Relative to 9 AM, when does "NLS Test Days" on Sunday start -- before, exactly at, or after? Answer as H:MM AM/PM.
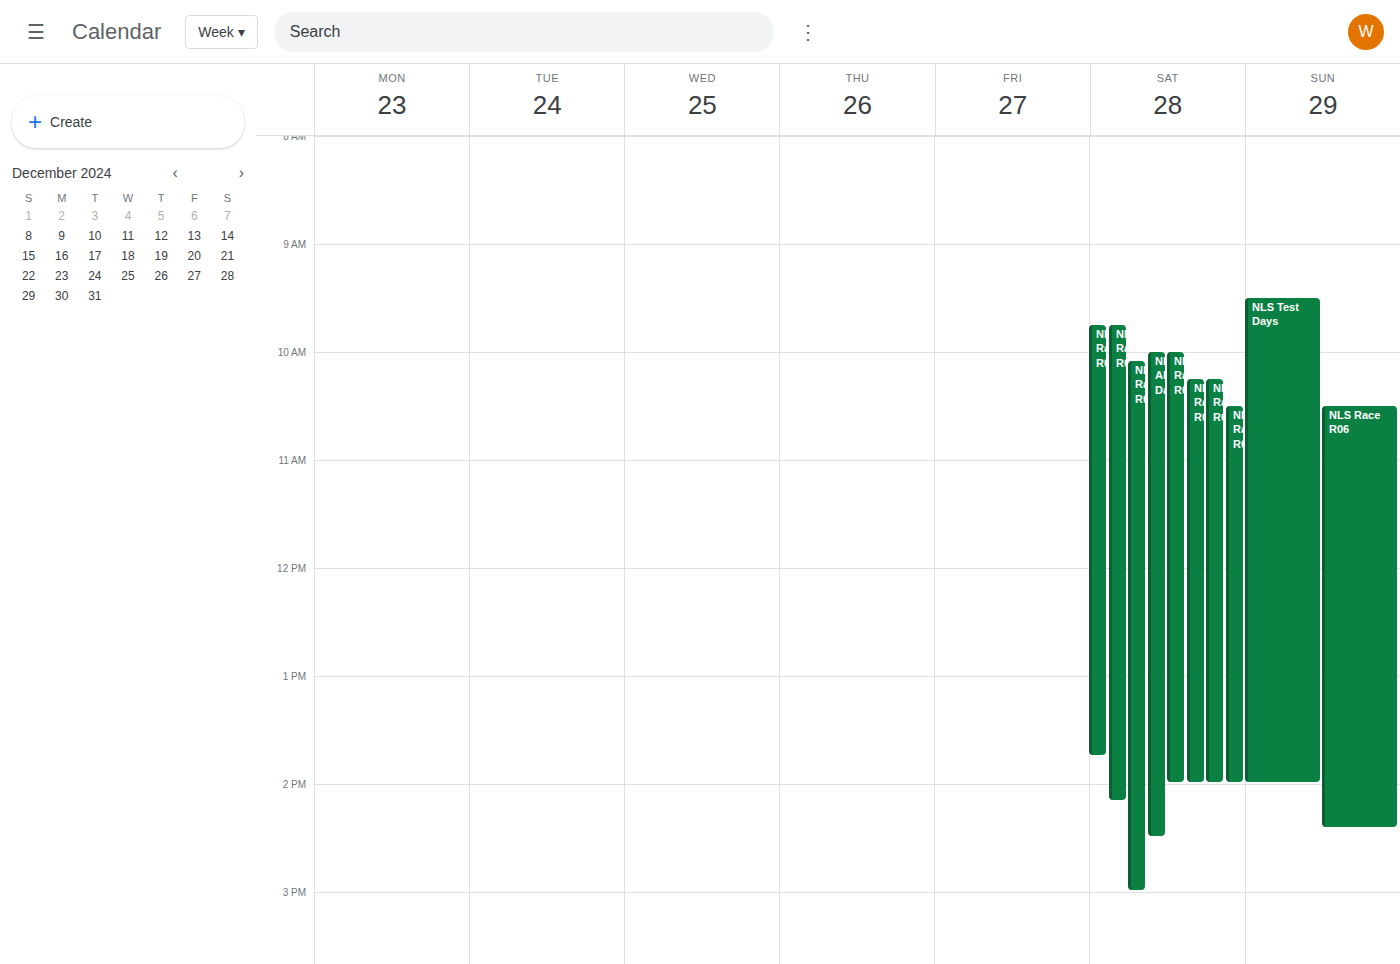
9:30 AM -- after 9 AM, 30 minutes below the 9 AM line.